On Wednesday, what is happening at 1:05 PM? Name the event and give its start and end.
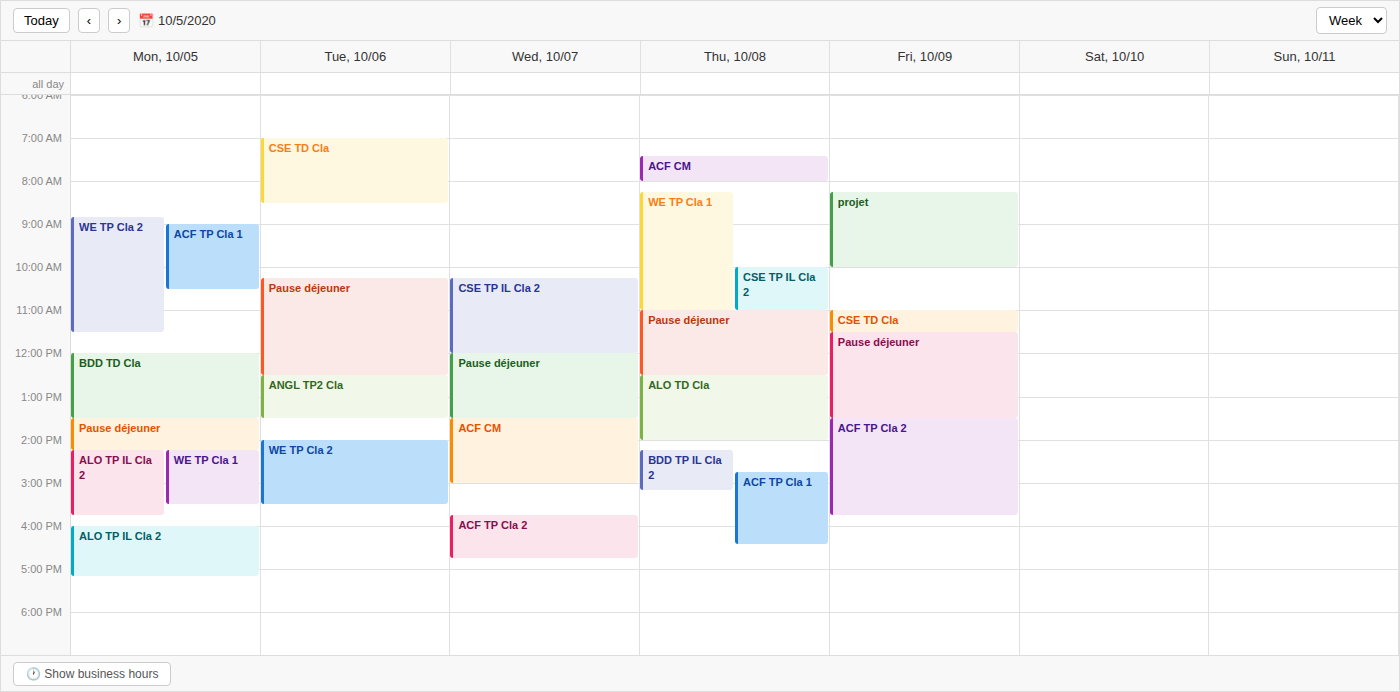
"Pause déjeuner", 12:00 PM to 1:30 PM